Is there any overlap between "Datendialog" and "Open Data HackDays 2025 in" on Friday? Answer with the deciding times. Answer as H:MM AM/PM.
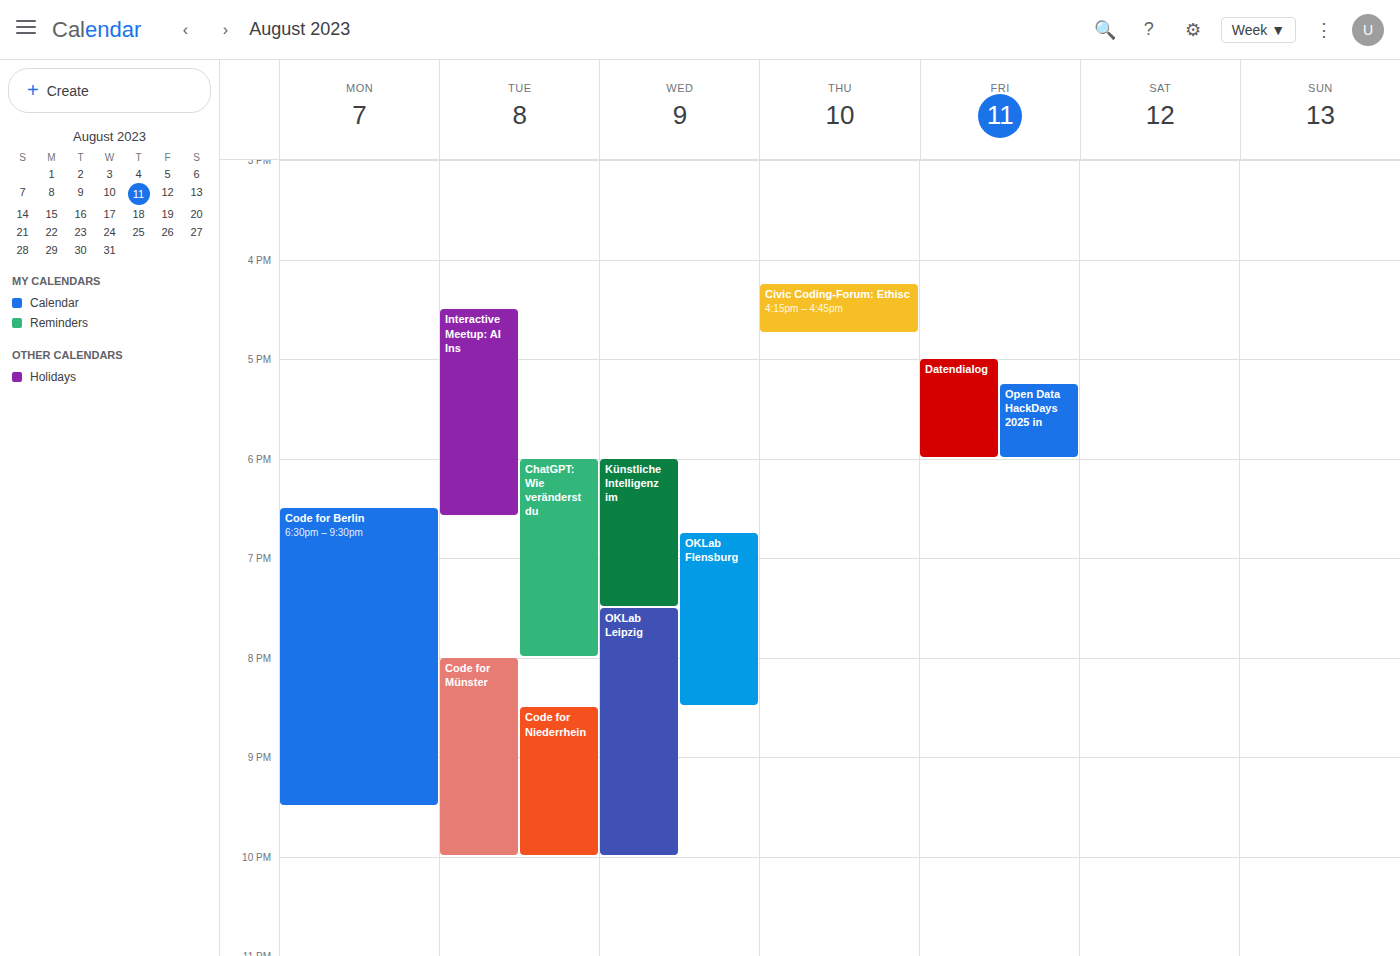
"Open Data HackDays 2025 in" starts at 5:15 PM, before "Datendialog" ends at 6:00 PM -- they overlap.